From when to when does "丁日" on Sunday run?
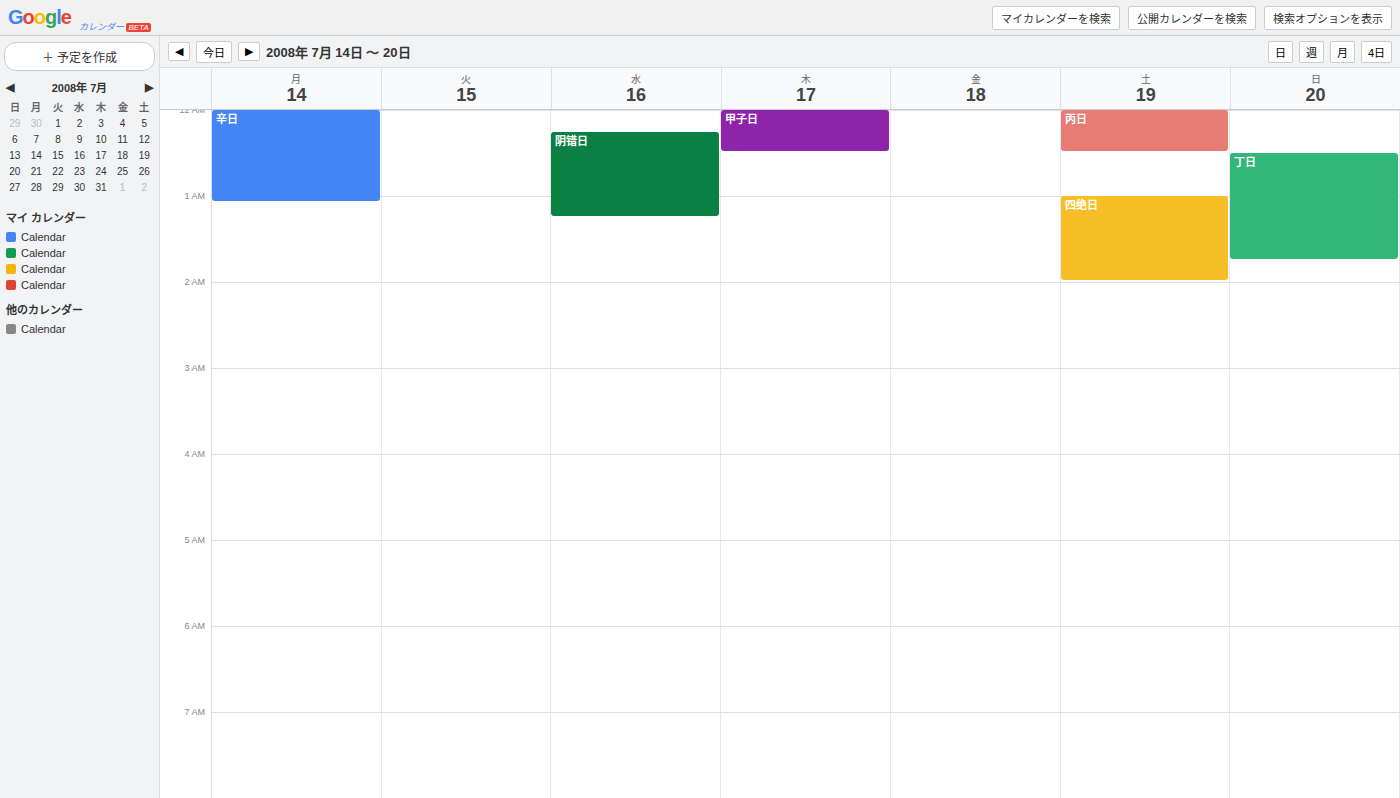
00:30 to 01:45